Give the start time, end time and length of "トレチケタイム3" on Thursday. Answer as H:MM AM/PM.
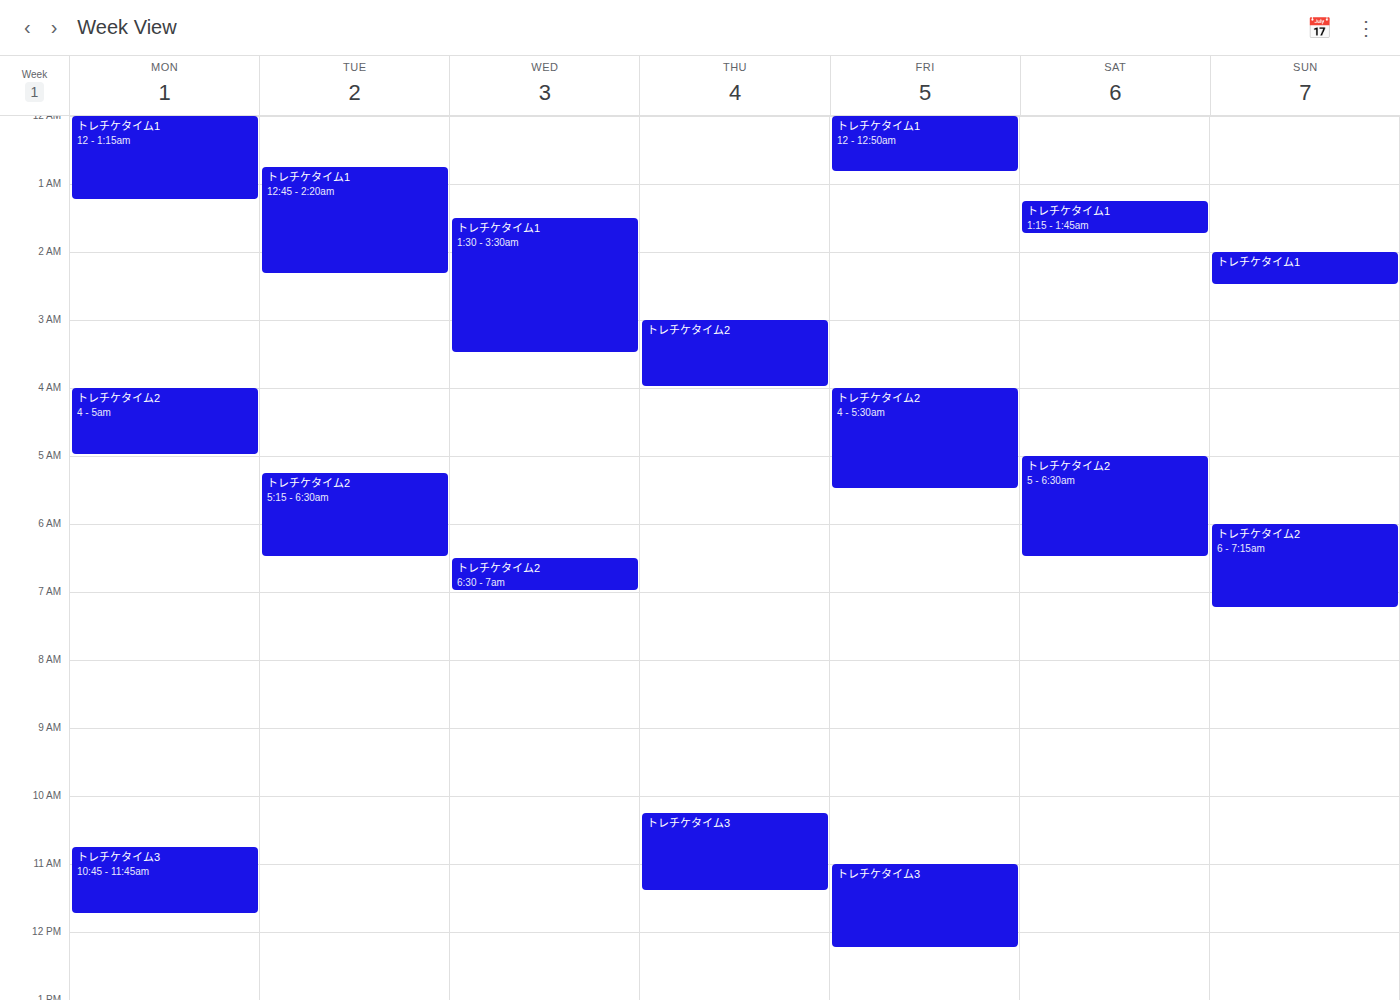
10:15 AM to 11:25 AM, 1 hour 10 minutes